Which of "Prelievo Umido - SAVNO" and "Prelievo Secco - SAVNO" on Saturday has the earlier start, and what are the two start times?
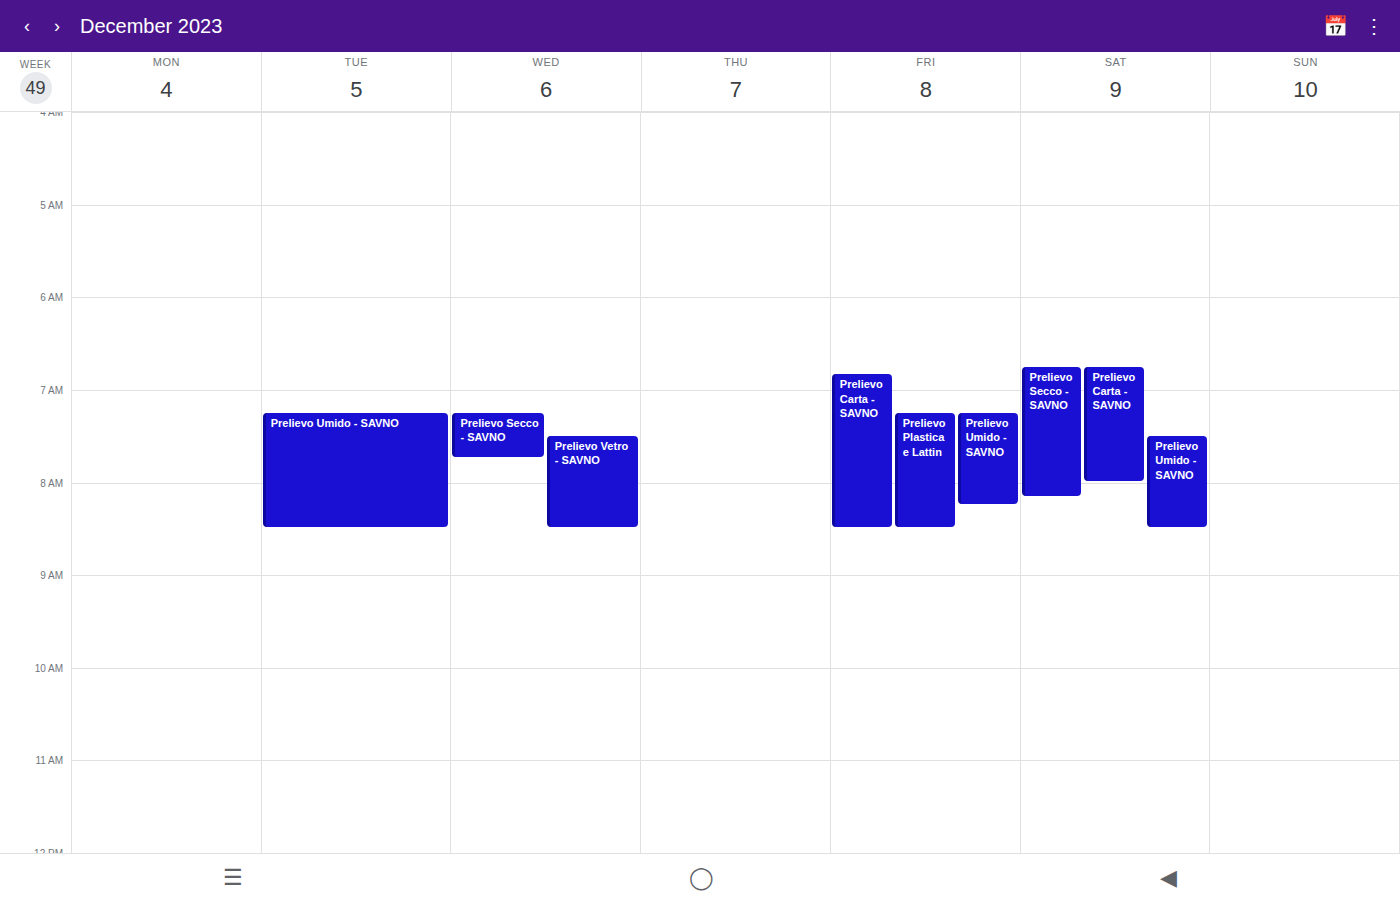
"Prelievo Secco - SAVNO" 6:45 AM; "Prelievo Umido - SAVNO" 7:30 AM.